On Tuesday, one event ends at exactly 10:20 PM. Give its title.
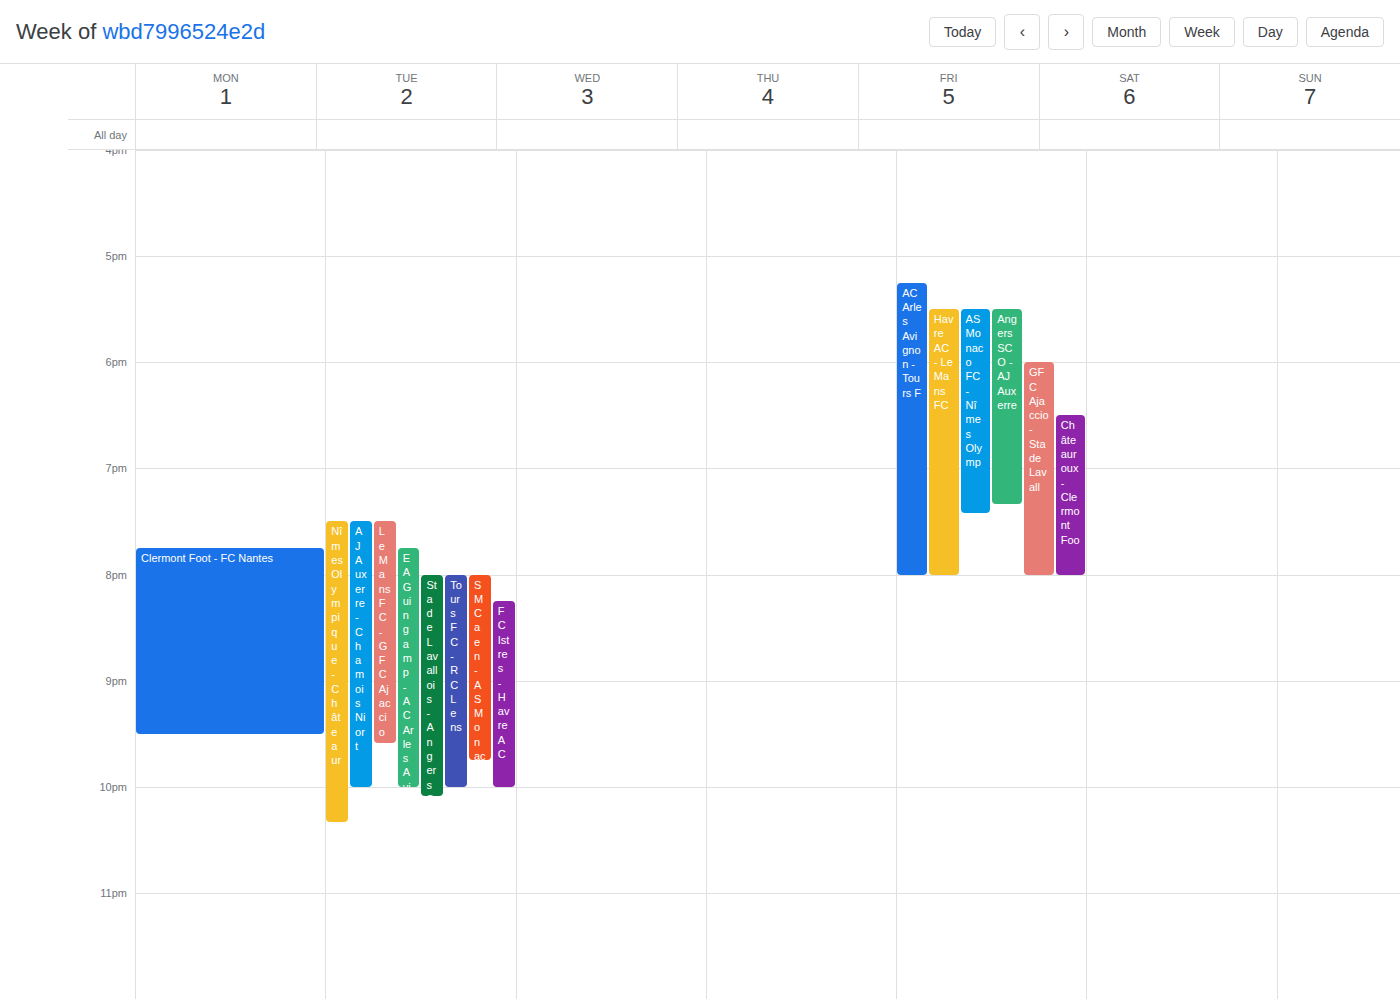
"Nîmes Olympique - Châteaur"